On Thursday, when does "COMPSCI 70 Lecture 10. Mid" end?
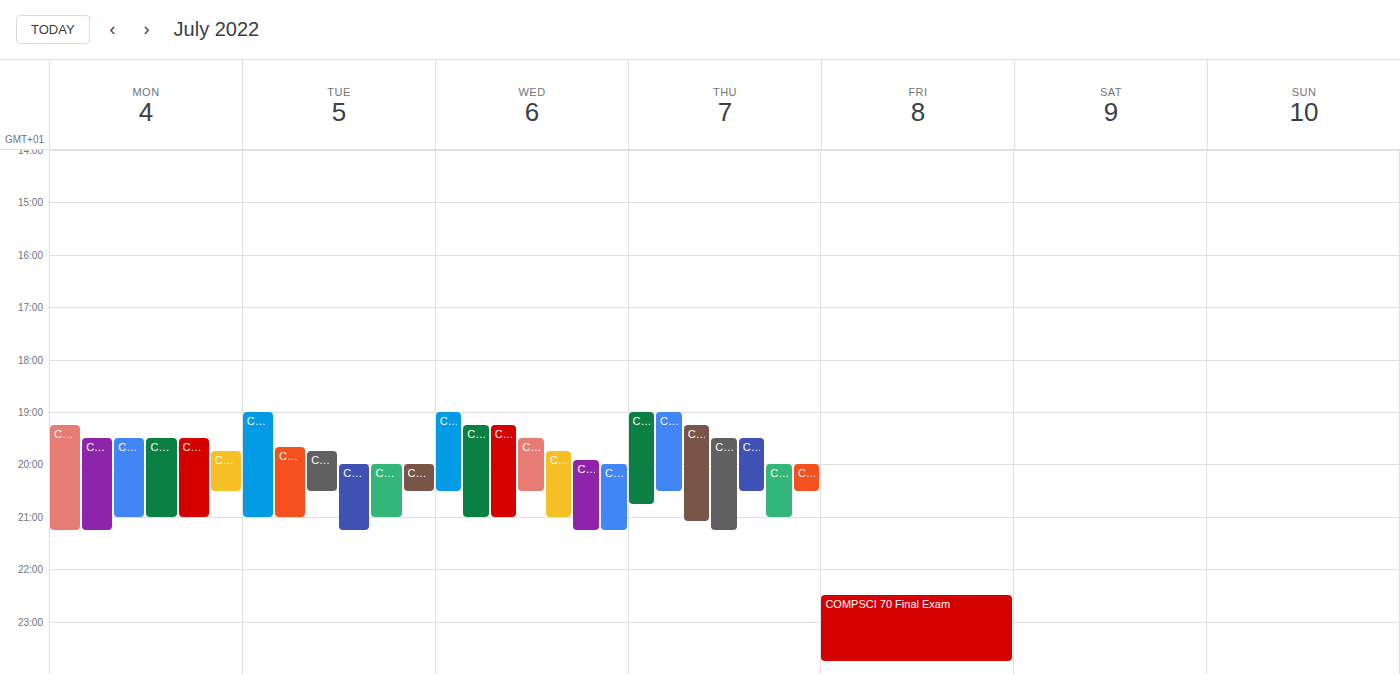
9:00 PM